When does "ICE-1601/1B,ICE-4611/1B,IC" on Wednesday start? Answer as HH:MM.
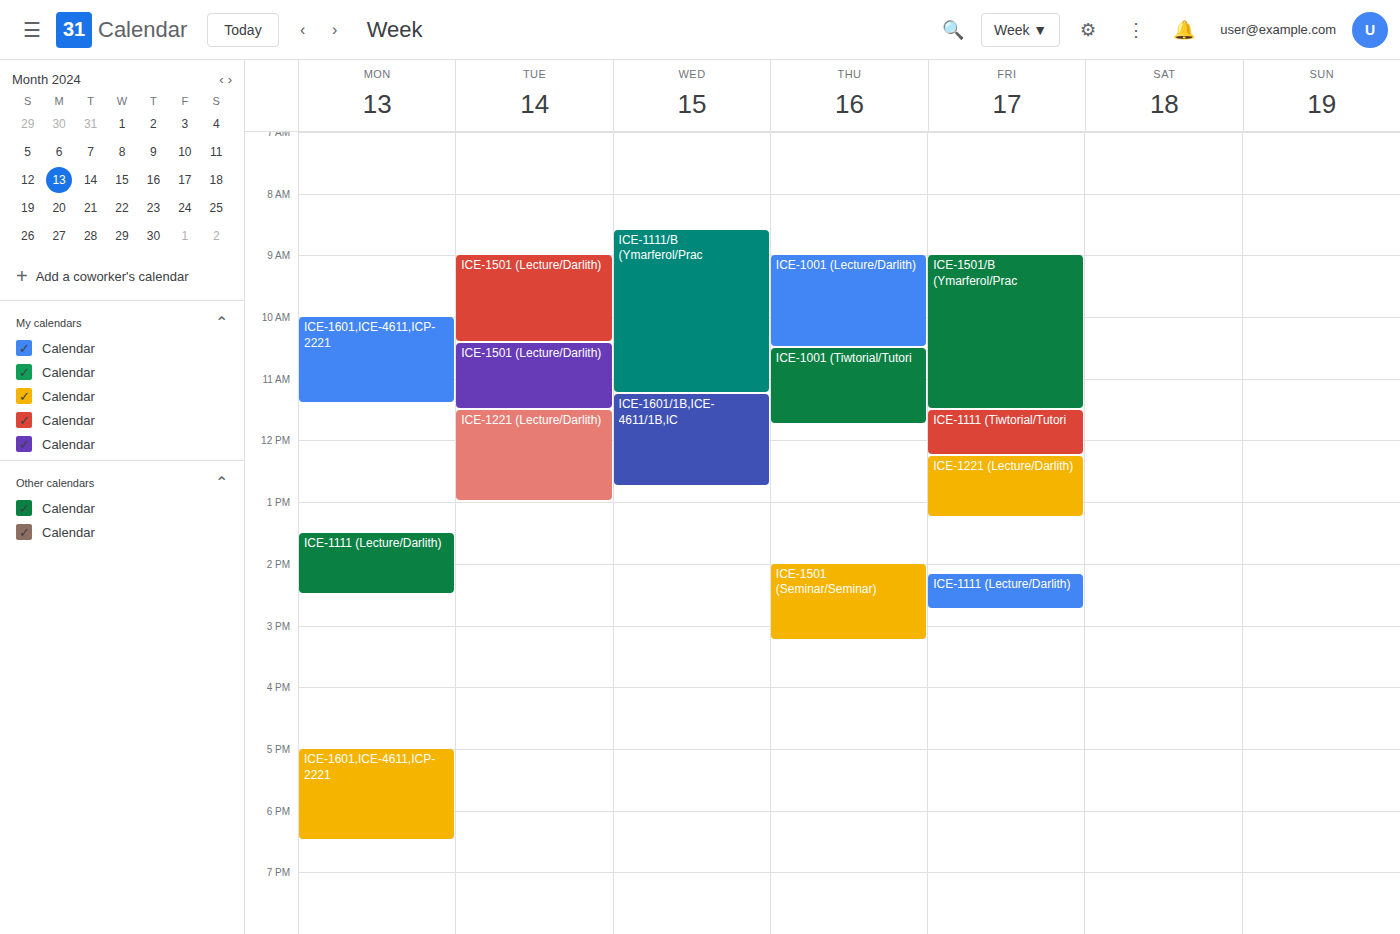
11:15